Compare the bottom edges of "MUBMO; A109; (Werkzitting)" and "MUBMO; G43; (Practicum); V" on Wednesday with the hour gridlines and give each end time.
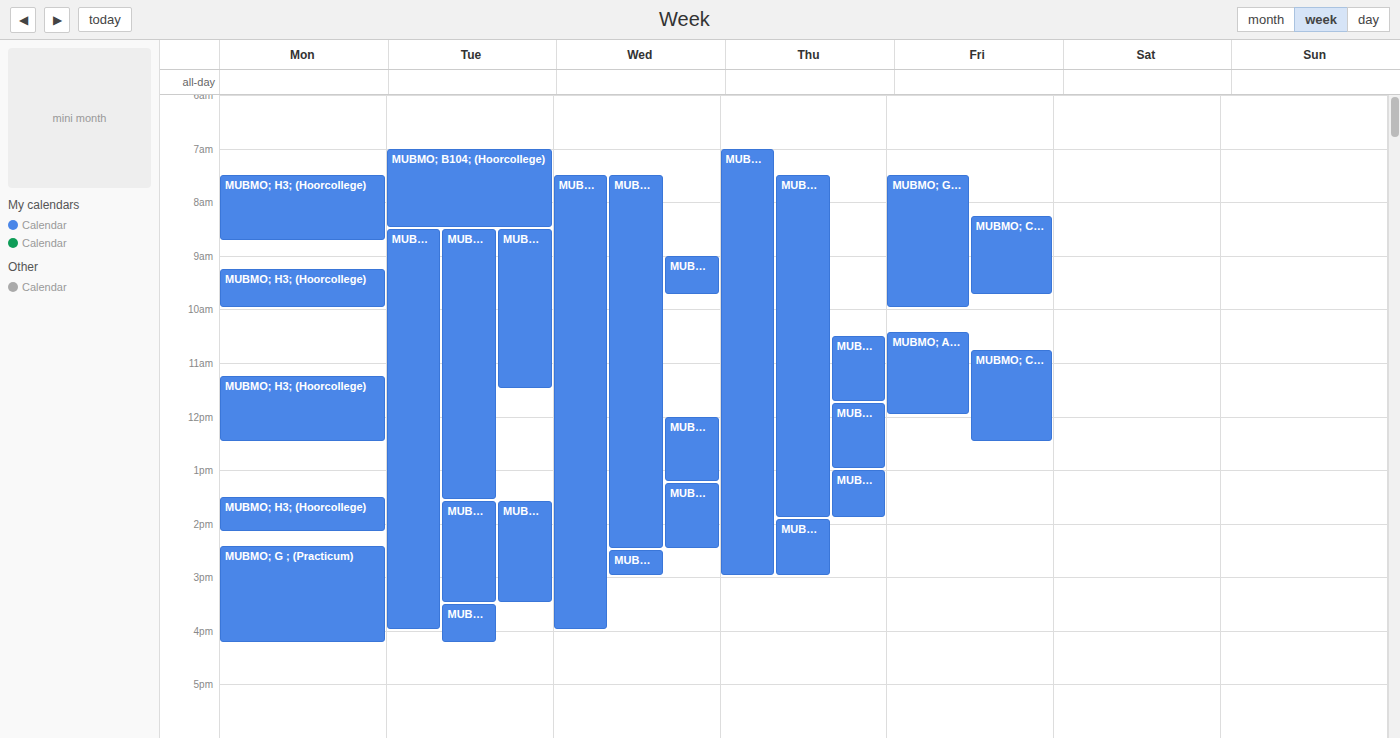
"MUBMO; A109; (Werkzitting)": 3:00 PM, exactly on the 3 PM line. "MUBMO; G43; (Practicum); V": 4:00 PM, exactly on the 4 PM line.